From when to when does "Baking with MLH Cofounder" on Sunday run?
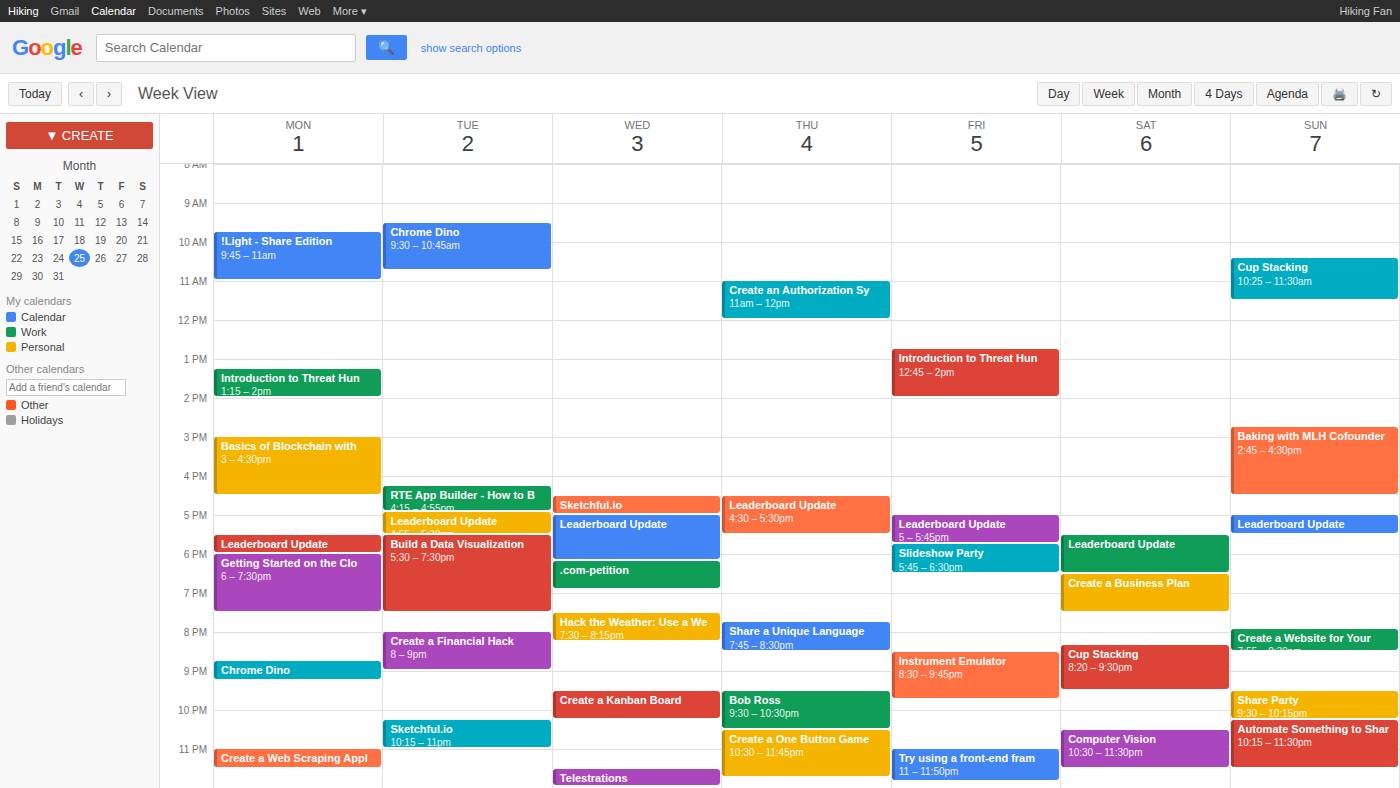
2:45 PM to 4:30 PM